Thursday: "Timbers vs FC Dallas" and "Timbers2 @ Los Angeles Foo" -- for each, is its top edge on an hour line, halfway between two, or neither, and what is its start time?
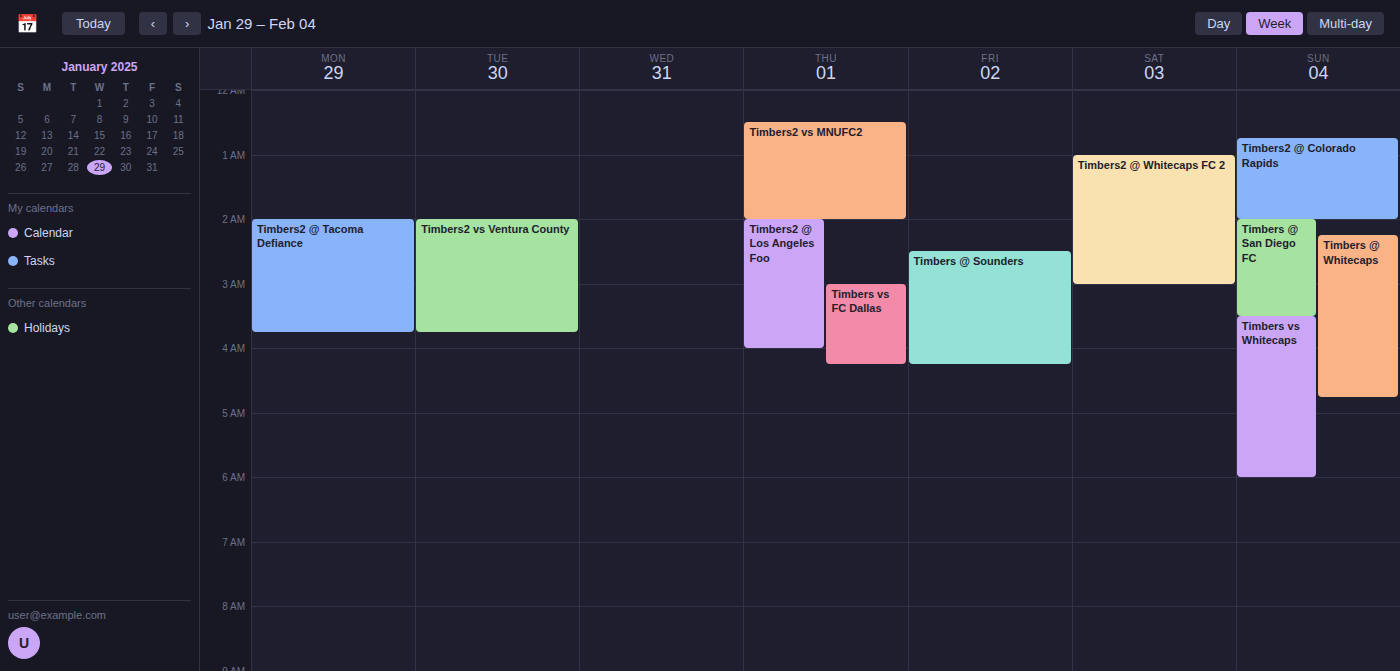
"Timbers vs FC Dallas": 03:00, exactly on the 03:00 line. "Timbers2 @ Los Angeles Foo": 02:00, exactly on the 02:00 line.